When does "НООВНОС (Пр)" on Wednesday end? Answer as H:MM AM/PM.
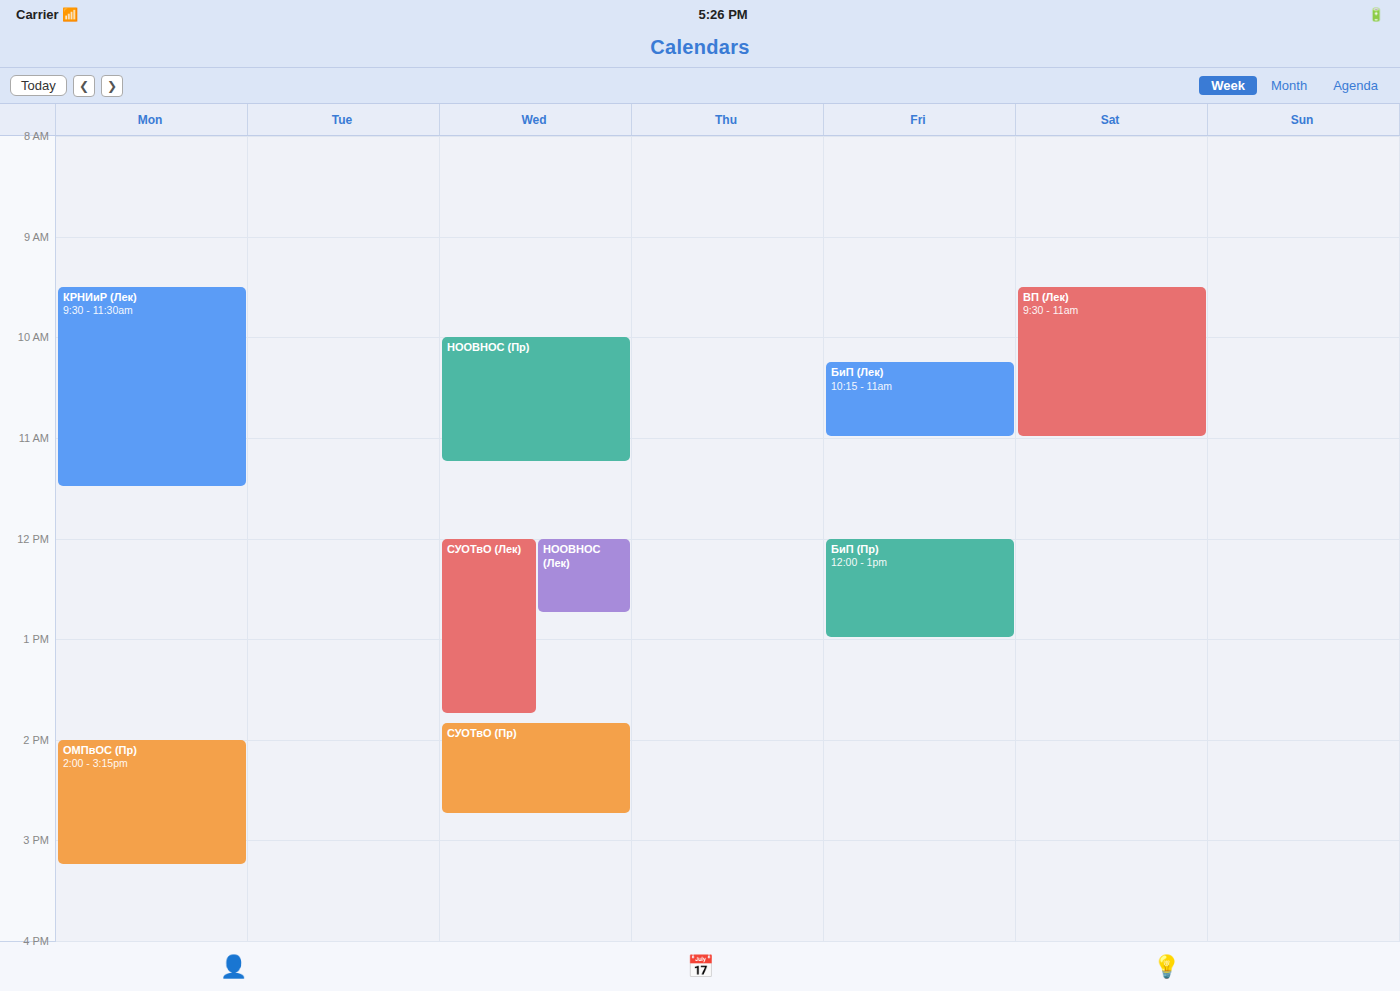
11:15 AM